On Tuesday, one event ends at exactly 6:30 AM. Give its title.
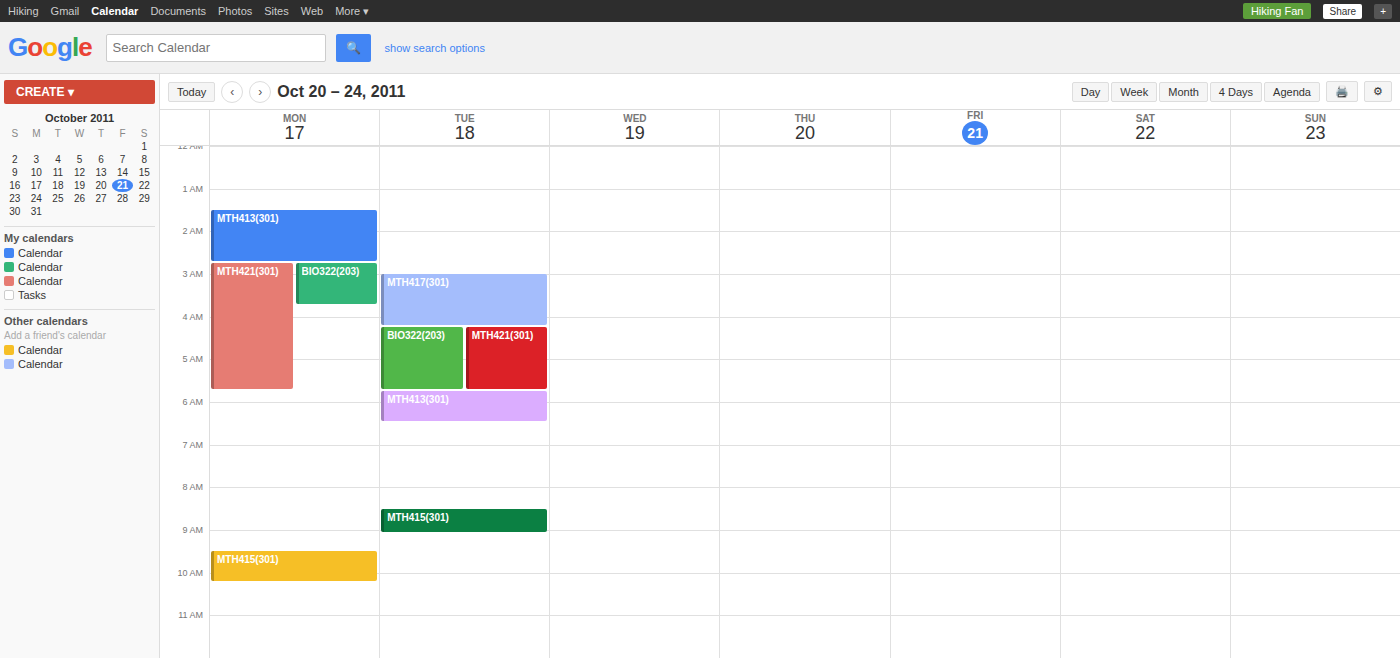
"MTH413(301)"